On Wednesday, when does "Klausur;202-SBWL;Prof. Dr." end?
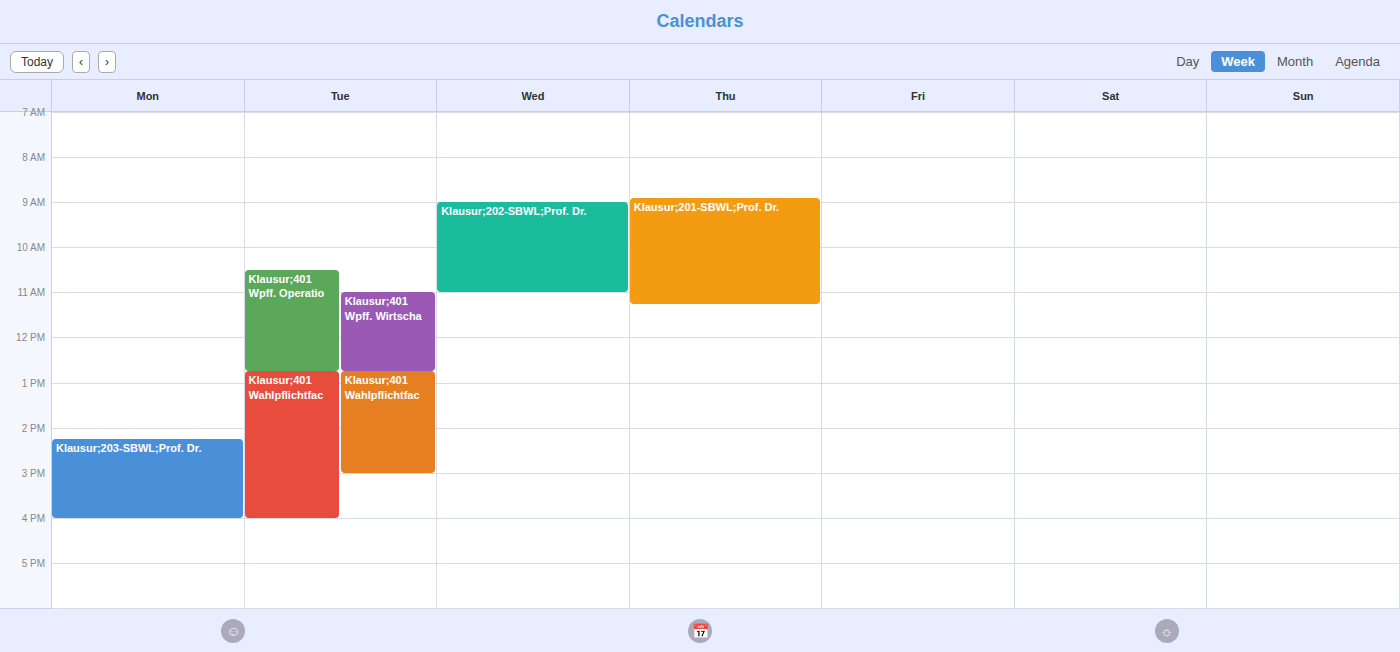
11:00 AM